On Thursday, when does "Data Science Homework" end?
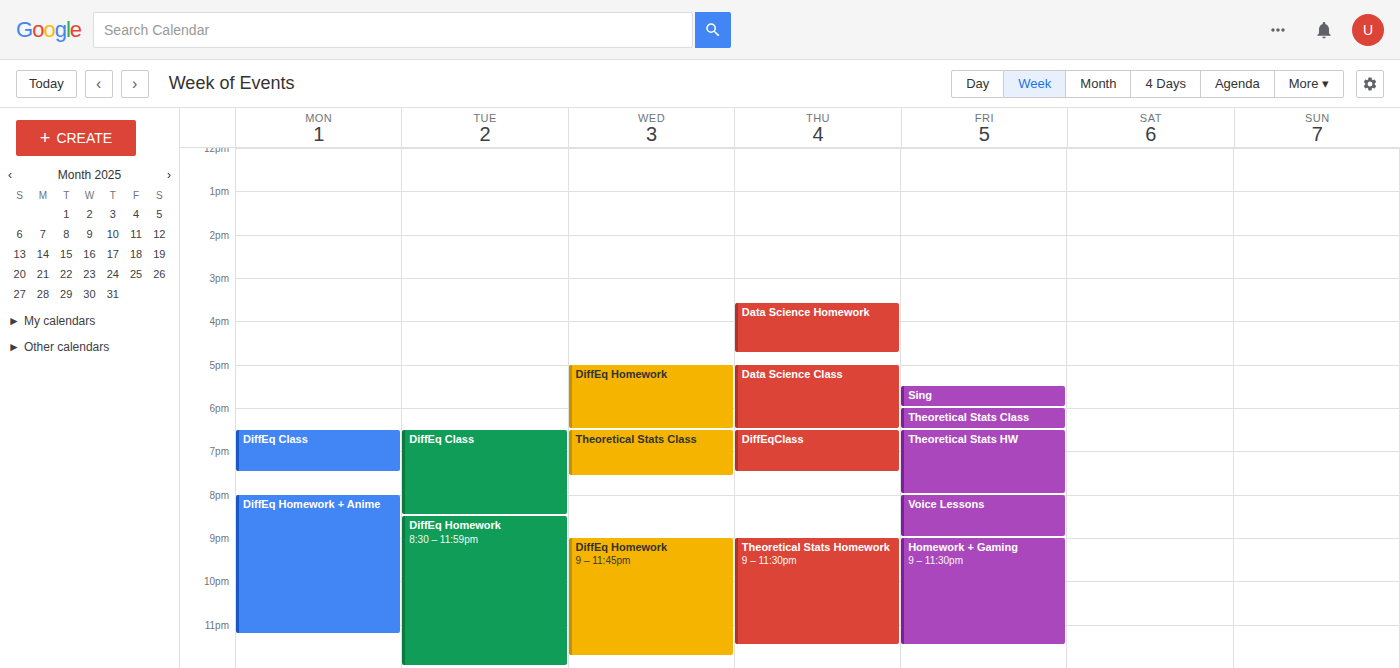
4:45 PM